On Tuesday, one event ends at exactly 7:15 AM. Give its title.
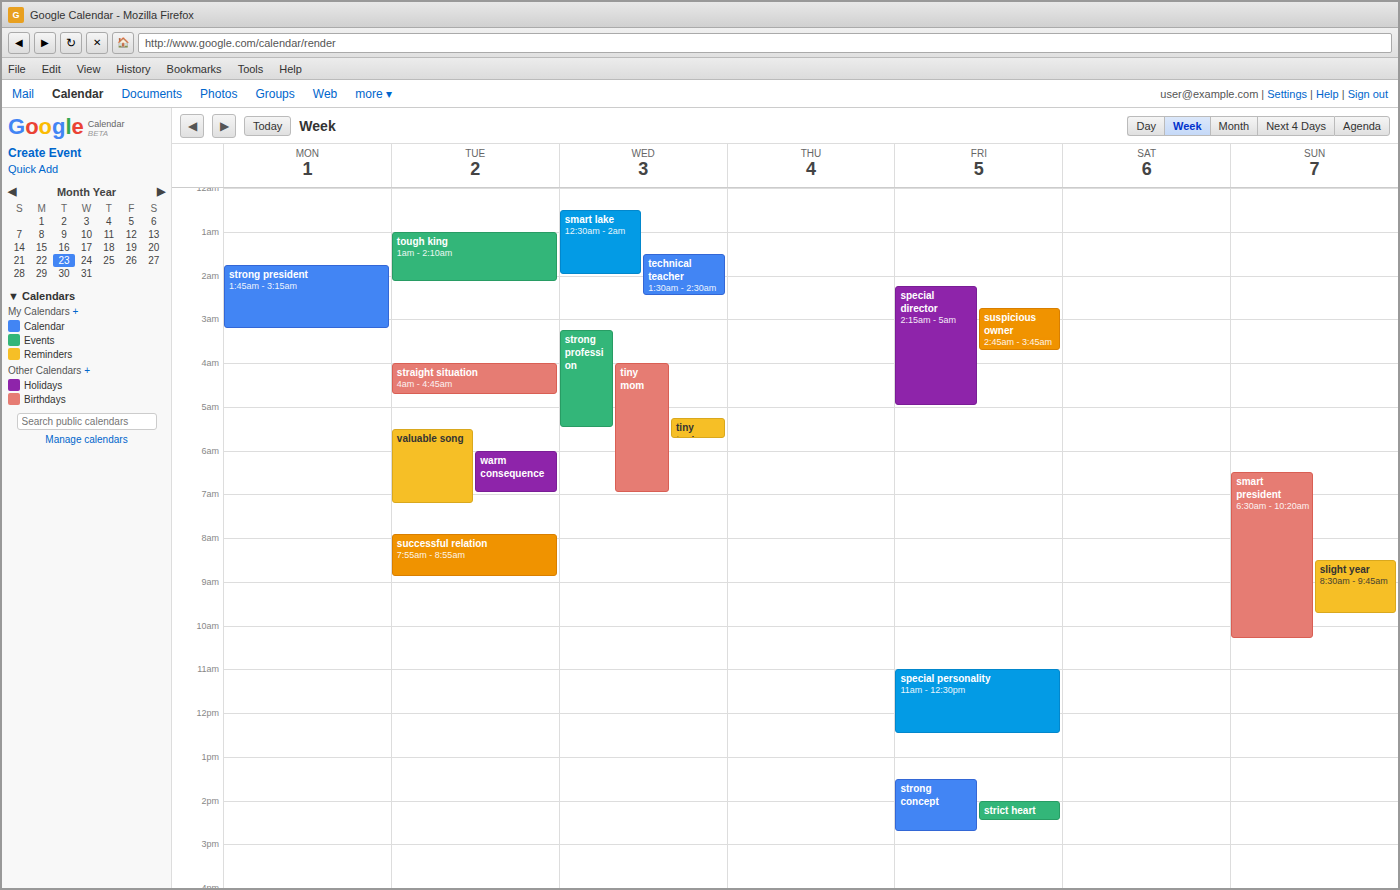
"valuable song"